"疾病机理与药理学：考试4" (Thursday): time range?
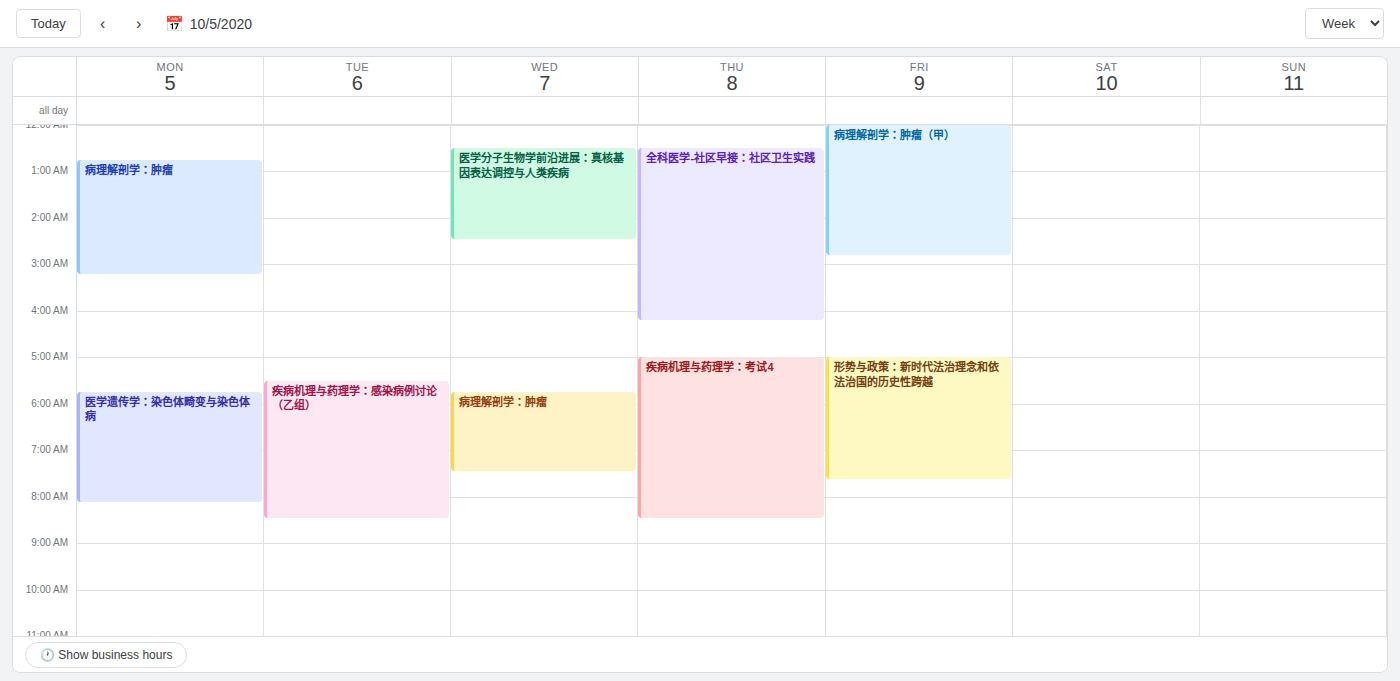
5:00 AM to 8:30 AM